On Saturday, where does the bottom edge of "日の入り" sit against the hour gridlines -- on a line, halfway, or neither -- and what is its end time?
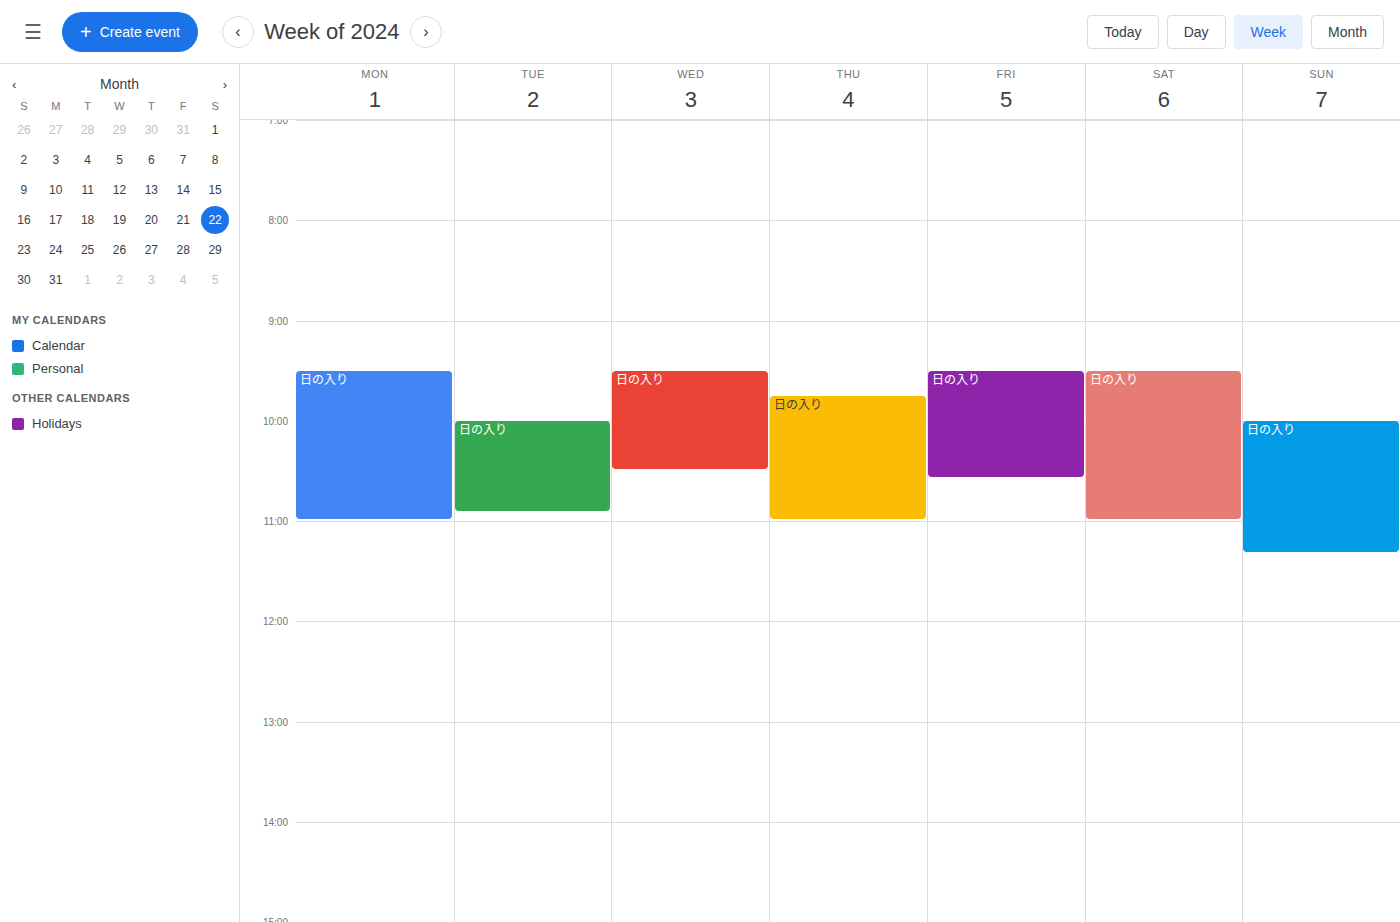
11:00 AM -- exactly on the 11 AM line.